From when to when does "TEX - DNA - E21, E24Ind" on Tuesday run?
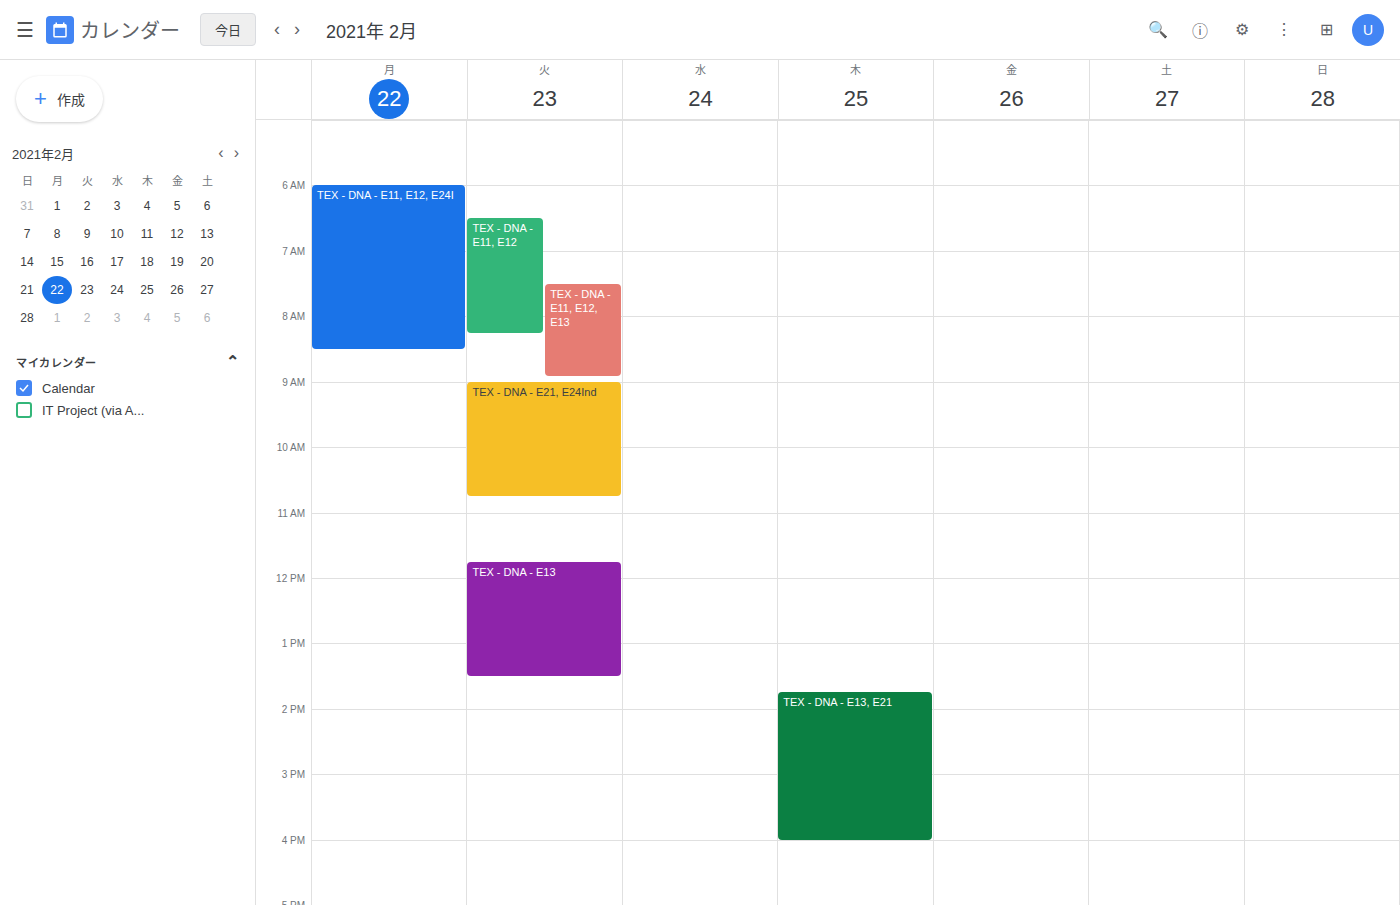
9:00 AM to 10:45 AM